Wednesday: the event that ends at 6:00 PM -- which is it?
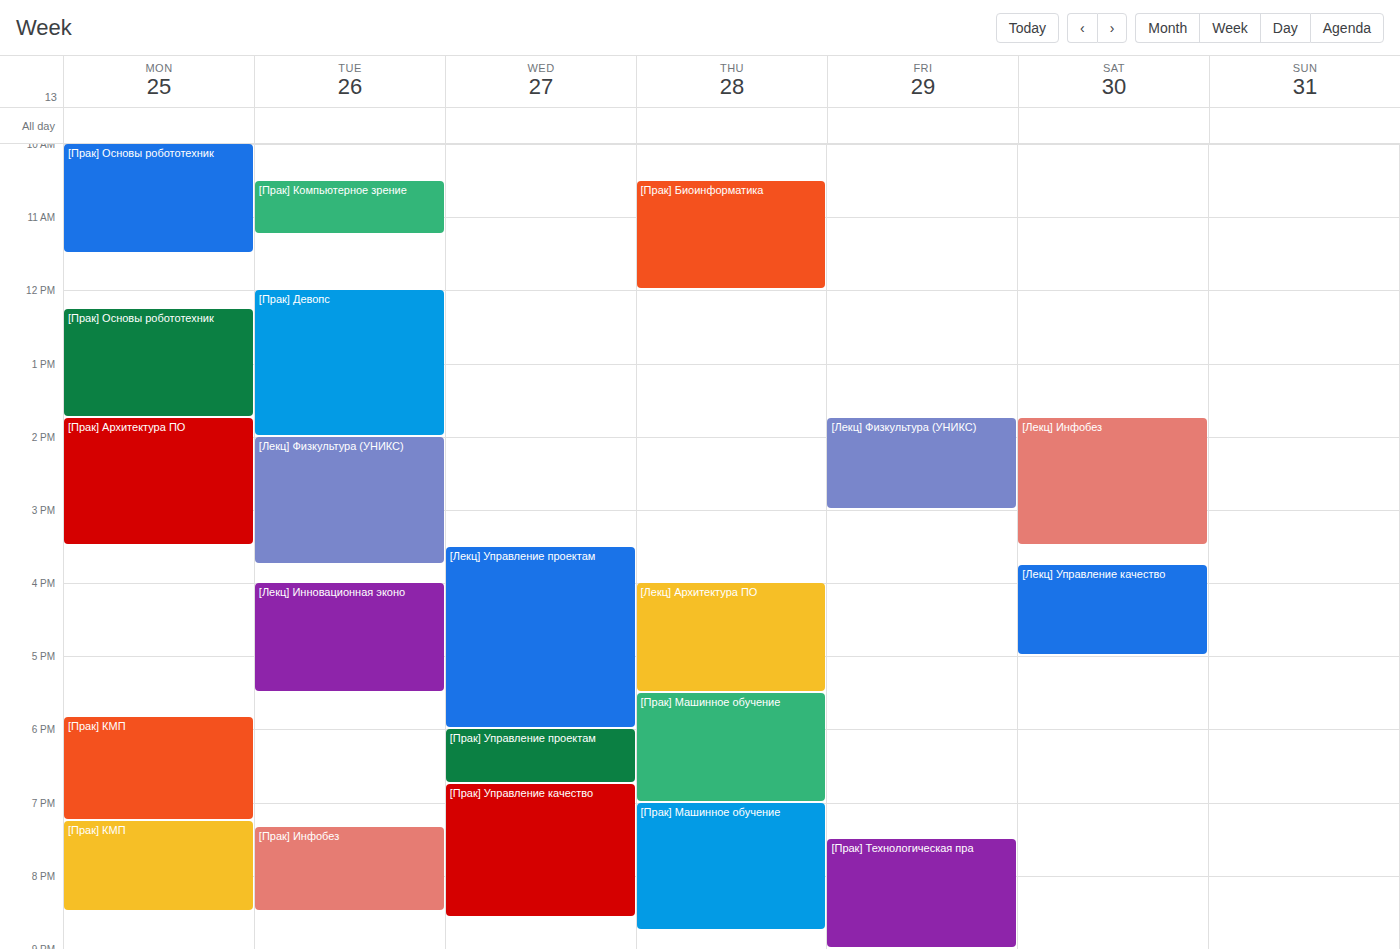
"[Лекц] Управление проектам"